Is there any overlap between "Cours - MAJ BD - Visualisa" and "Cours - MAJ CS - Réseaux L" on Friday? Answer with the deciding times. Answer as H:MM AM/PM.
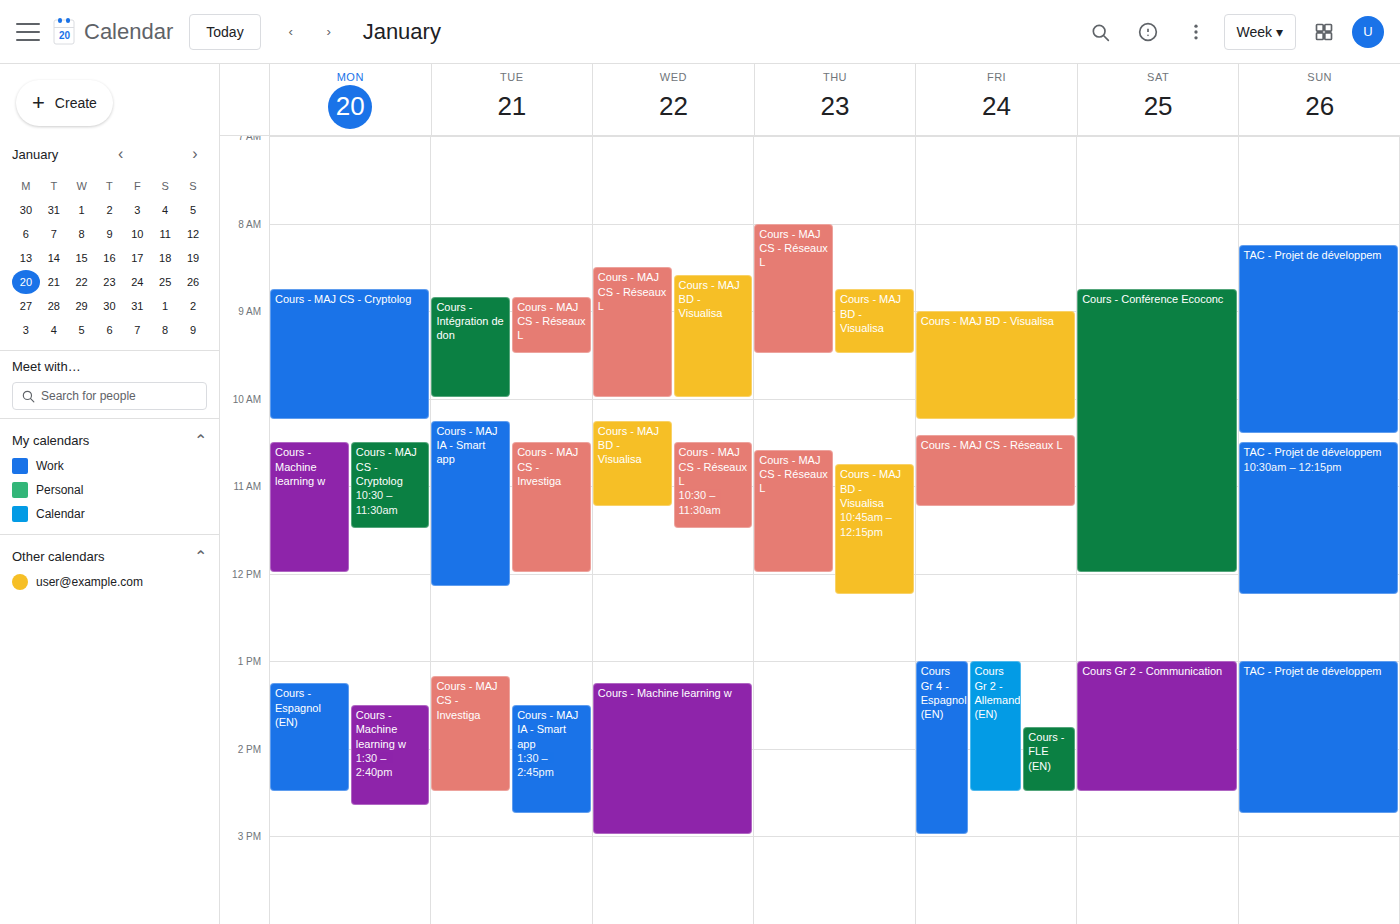
"Cours - MAJ BD - Visualisa" ends at 10:15 AM and "Cours - MAJ CS - Réseaux L" starts at 10:25 AM -- no overlap.